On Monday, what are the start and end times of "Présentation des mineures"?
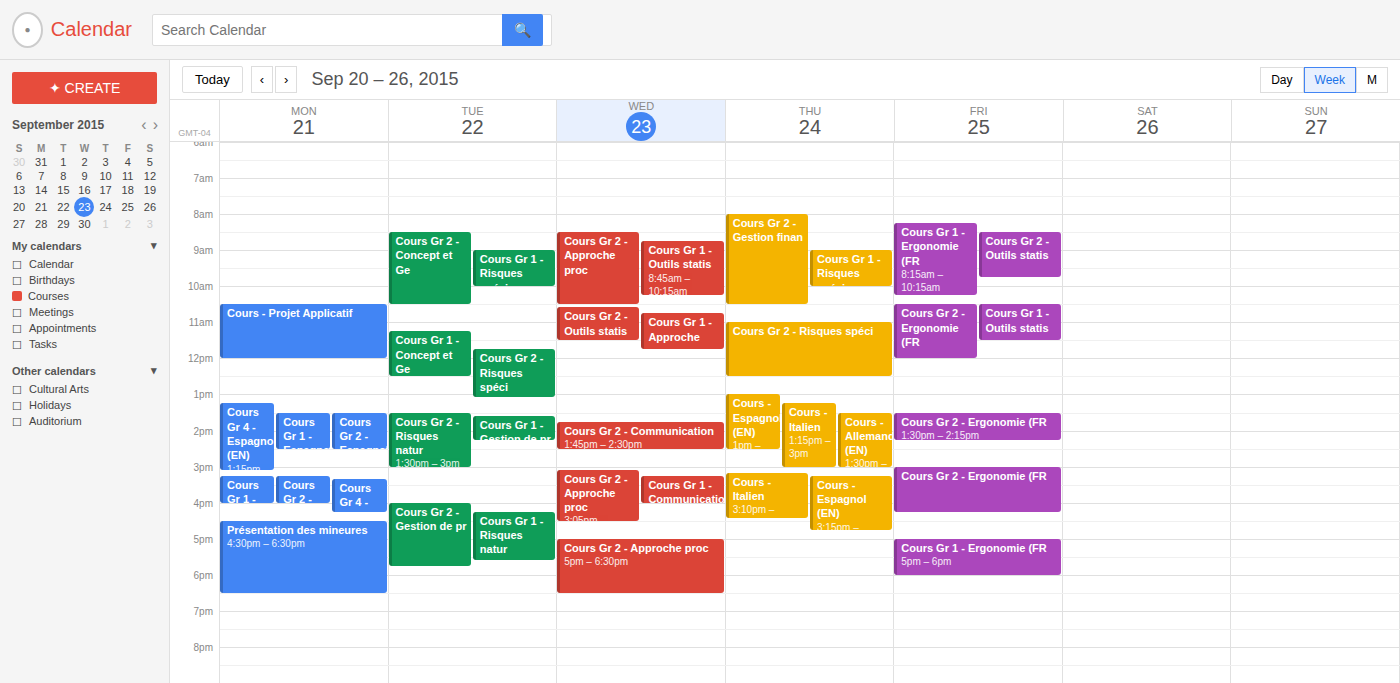
4:30 PM to 6:30 PM